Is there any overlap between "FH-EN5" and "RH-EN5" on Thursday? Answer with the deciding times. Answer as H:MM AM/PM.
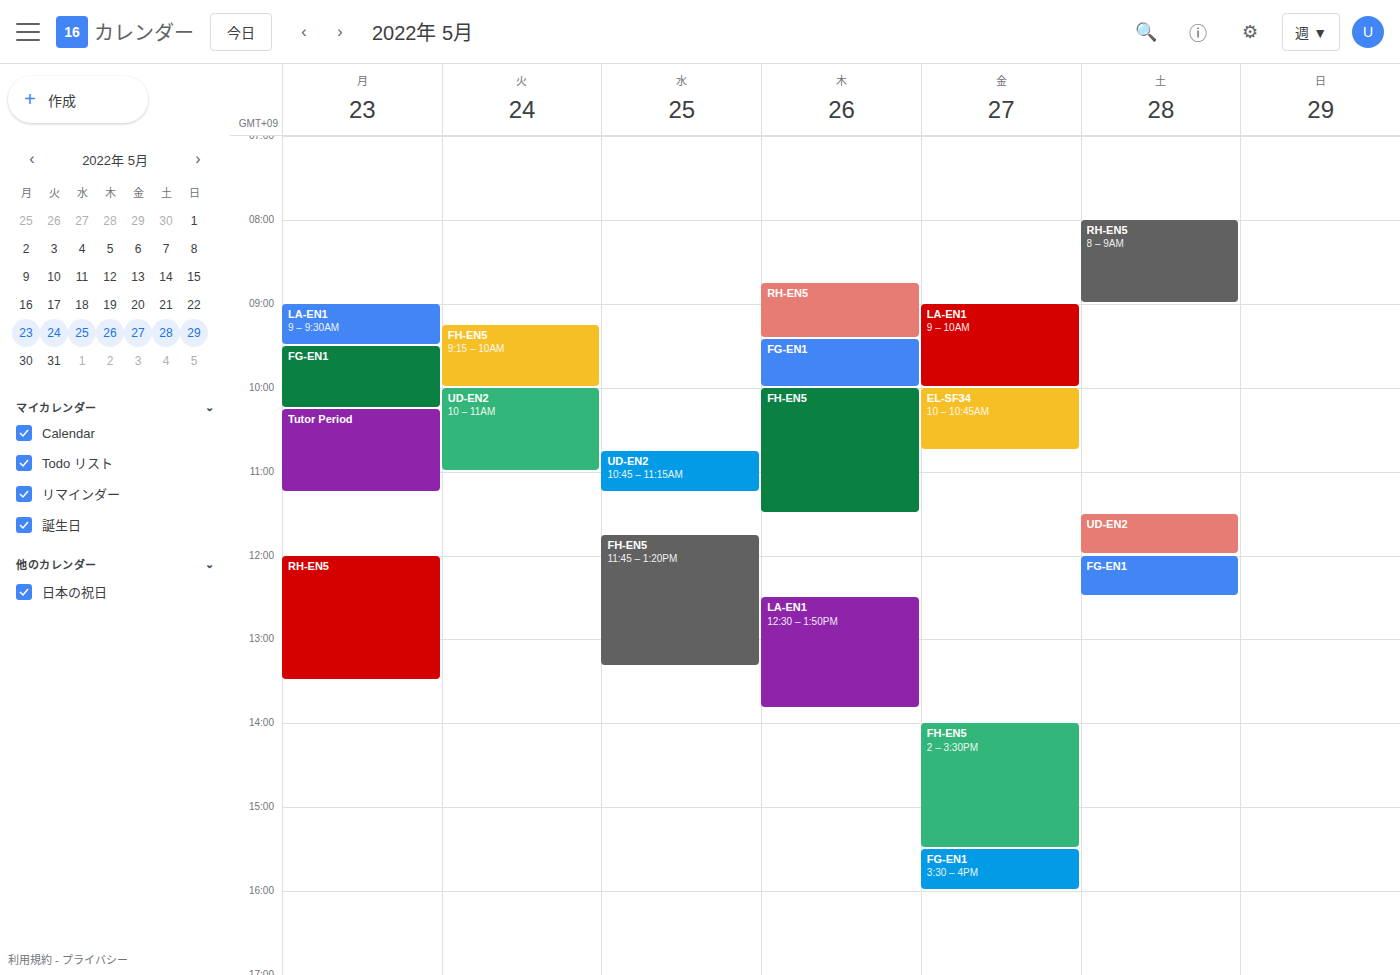
"RH-EN5" ends at 9:25 AM and "FH-EN5" starts at 10:00 AM -- no overlap.